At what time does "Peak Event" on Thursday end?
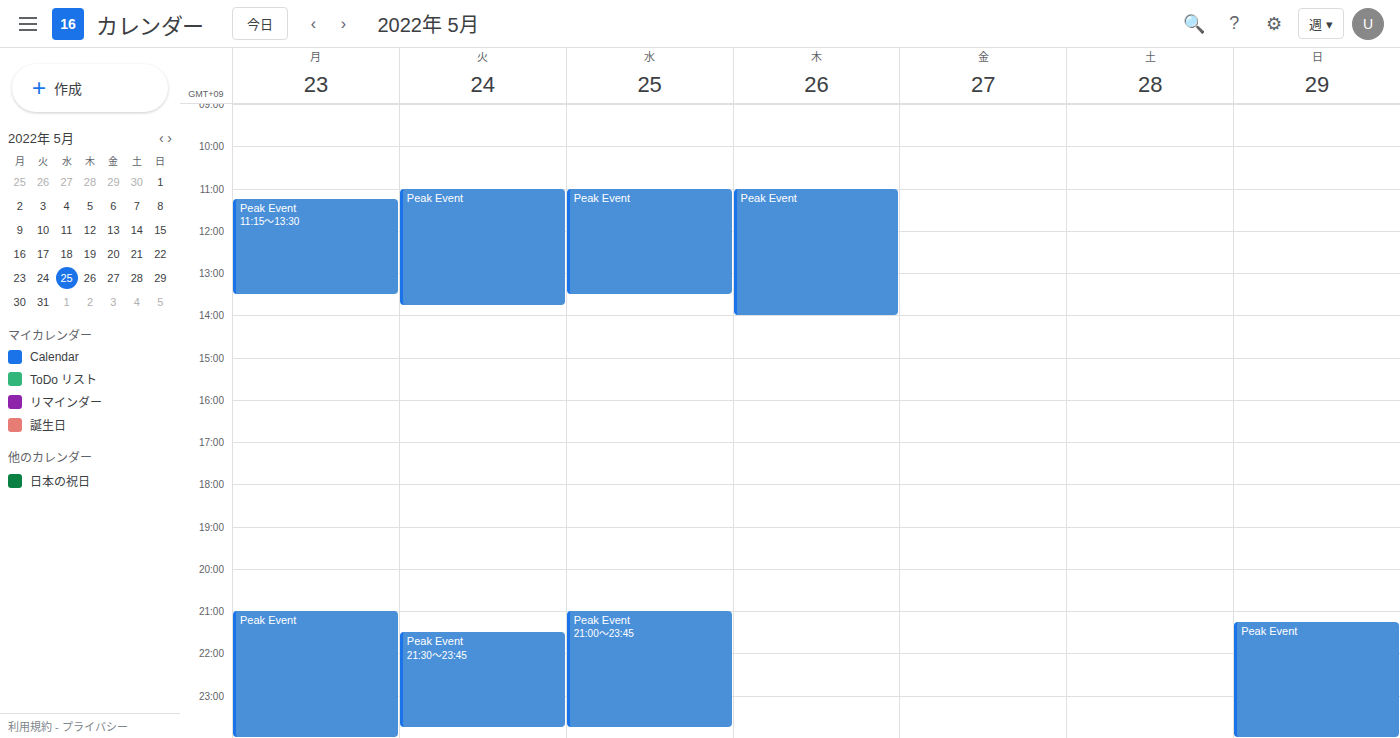
2:00 PM